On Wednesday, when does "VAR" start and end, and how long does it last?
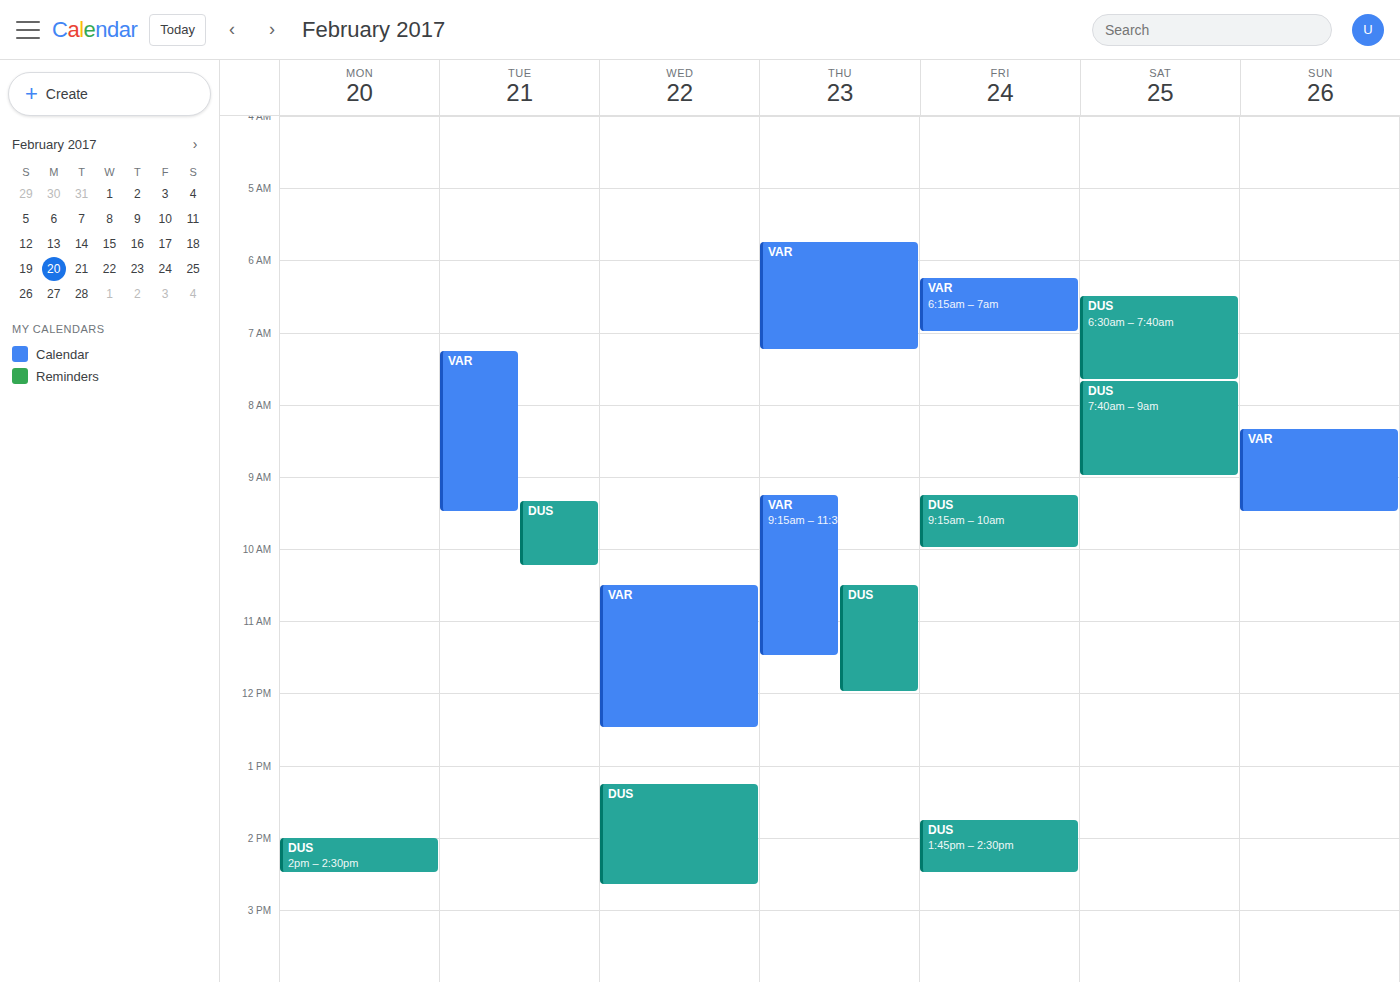
10:30 AM to 12:30 PM, 2 hours